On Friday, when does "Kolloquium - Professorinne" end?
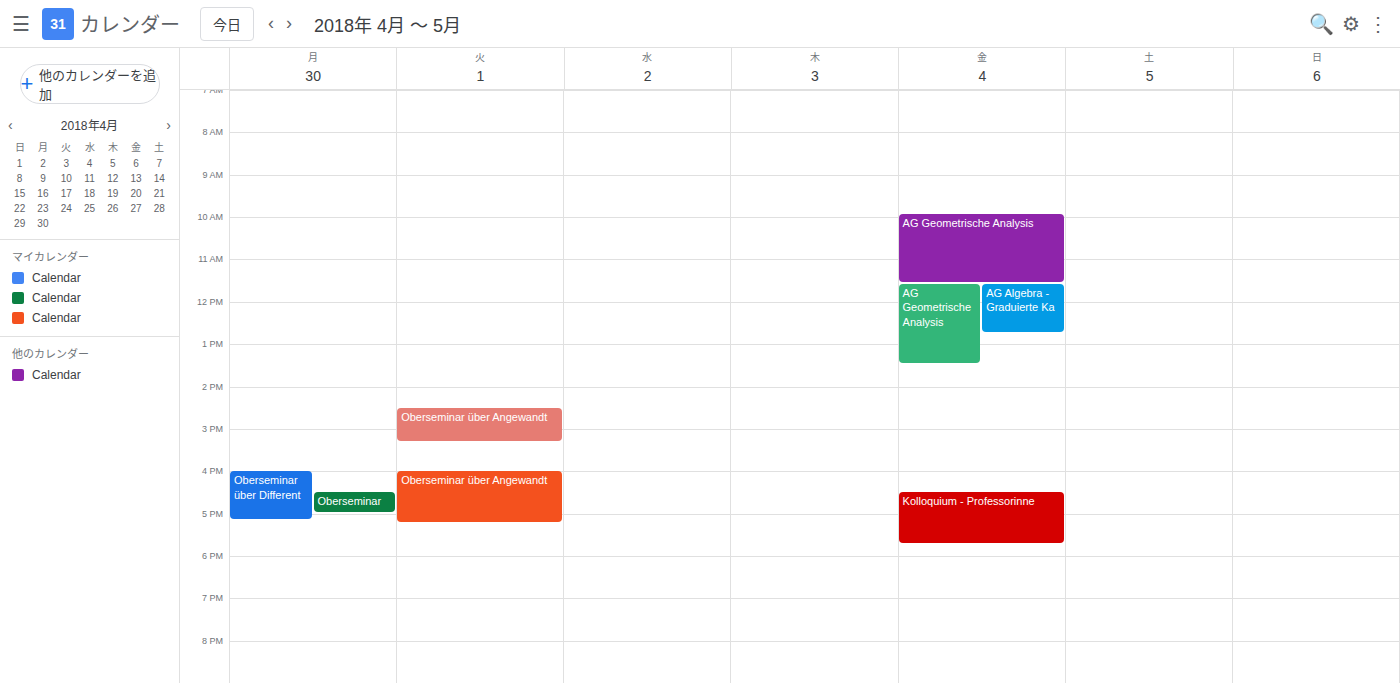
5:45 PM